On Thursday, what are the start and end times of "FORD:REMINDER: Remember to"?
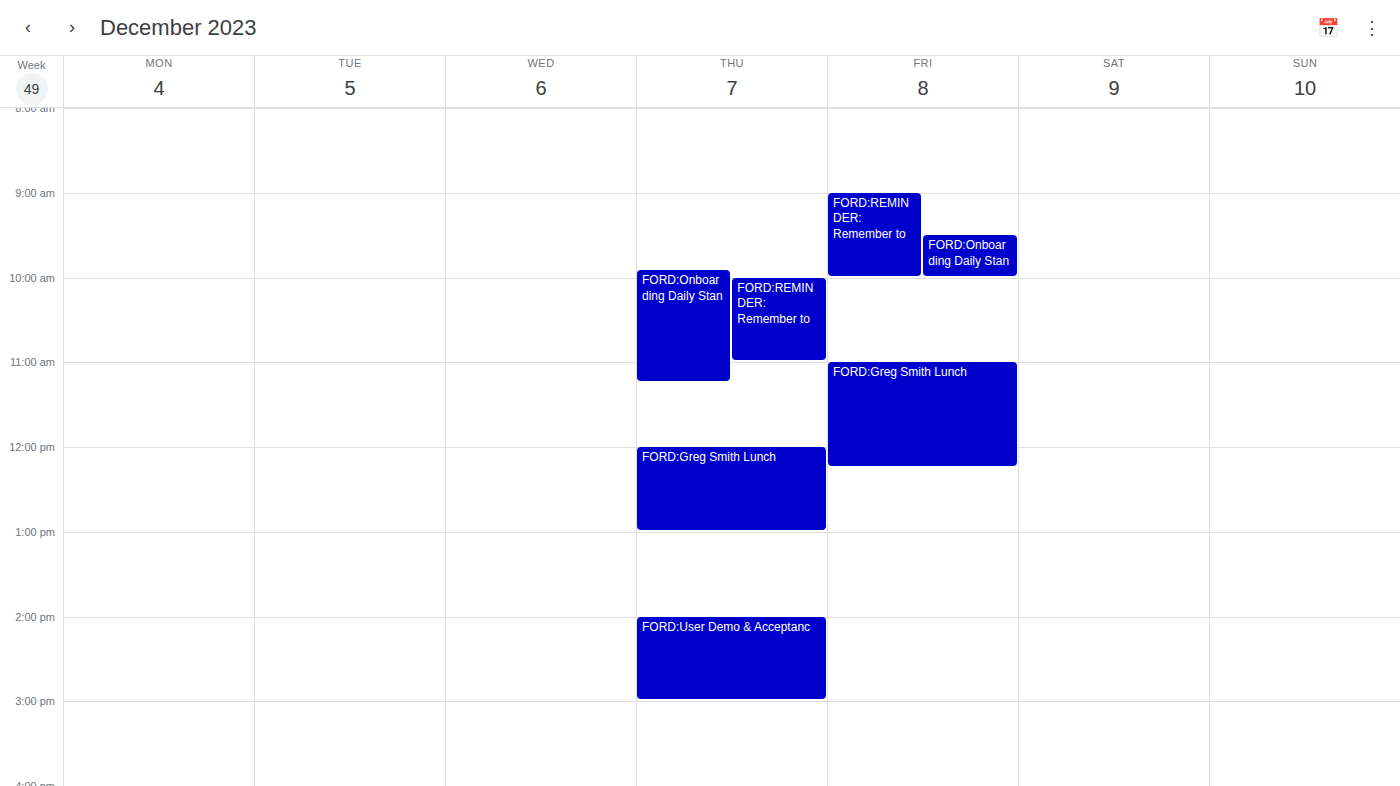
10:00 AM to 11:00 AM